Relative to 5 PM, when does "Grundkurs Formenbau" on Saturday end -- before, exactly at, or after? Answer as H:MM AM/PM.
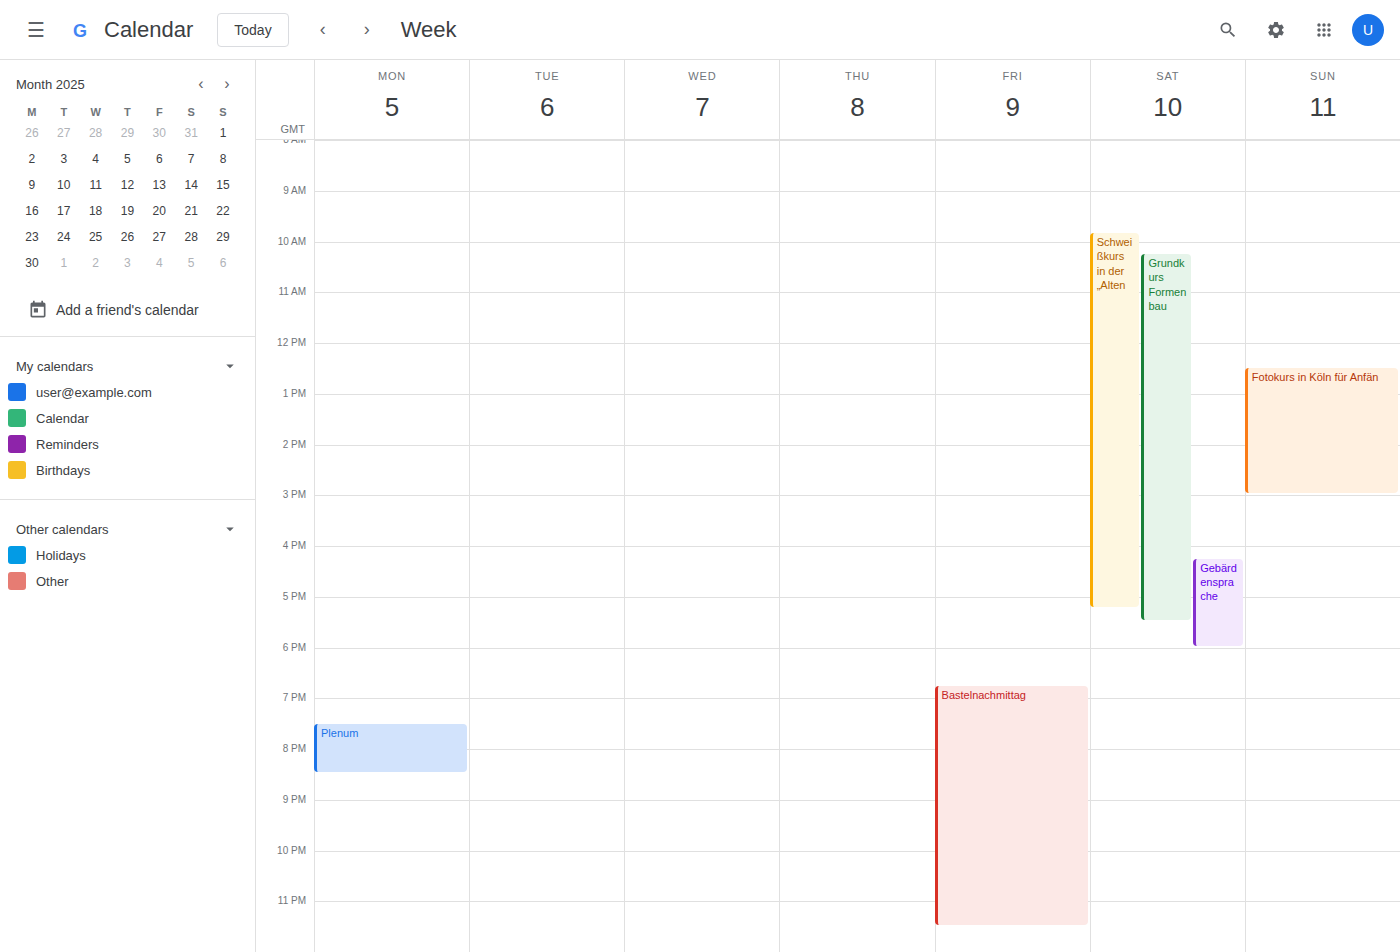
5:30 PM -- after 5 PM, 30 minutes below the 5 PM line.